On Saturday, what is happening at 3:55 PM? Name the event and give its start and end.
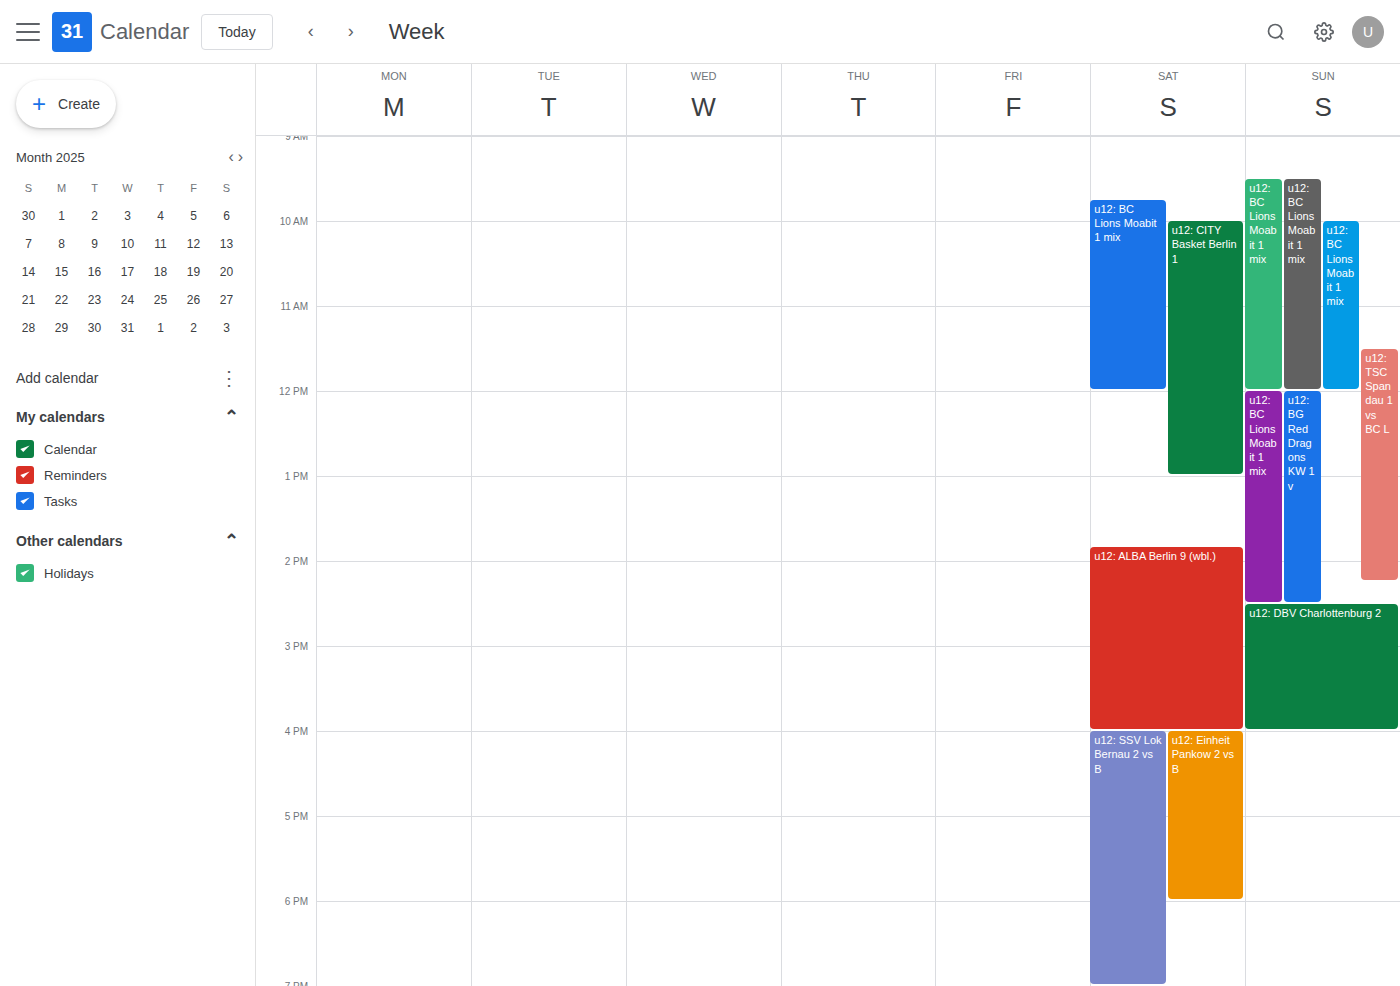
"u12: ALBA Berlin 9 (wbl.)", 1:50 PM to 4:00 PM